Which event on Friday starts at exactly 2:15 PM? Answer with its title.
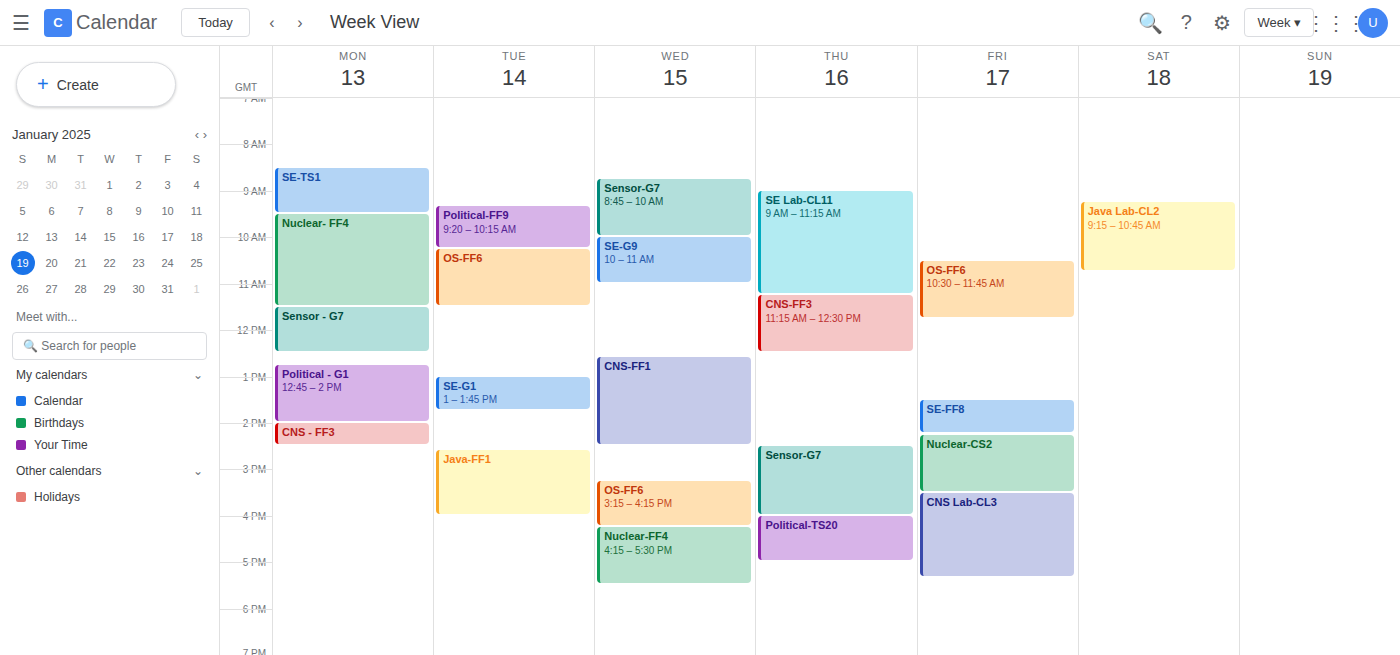
"Nuclear-CS2"